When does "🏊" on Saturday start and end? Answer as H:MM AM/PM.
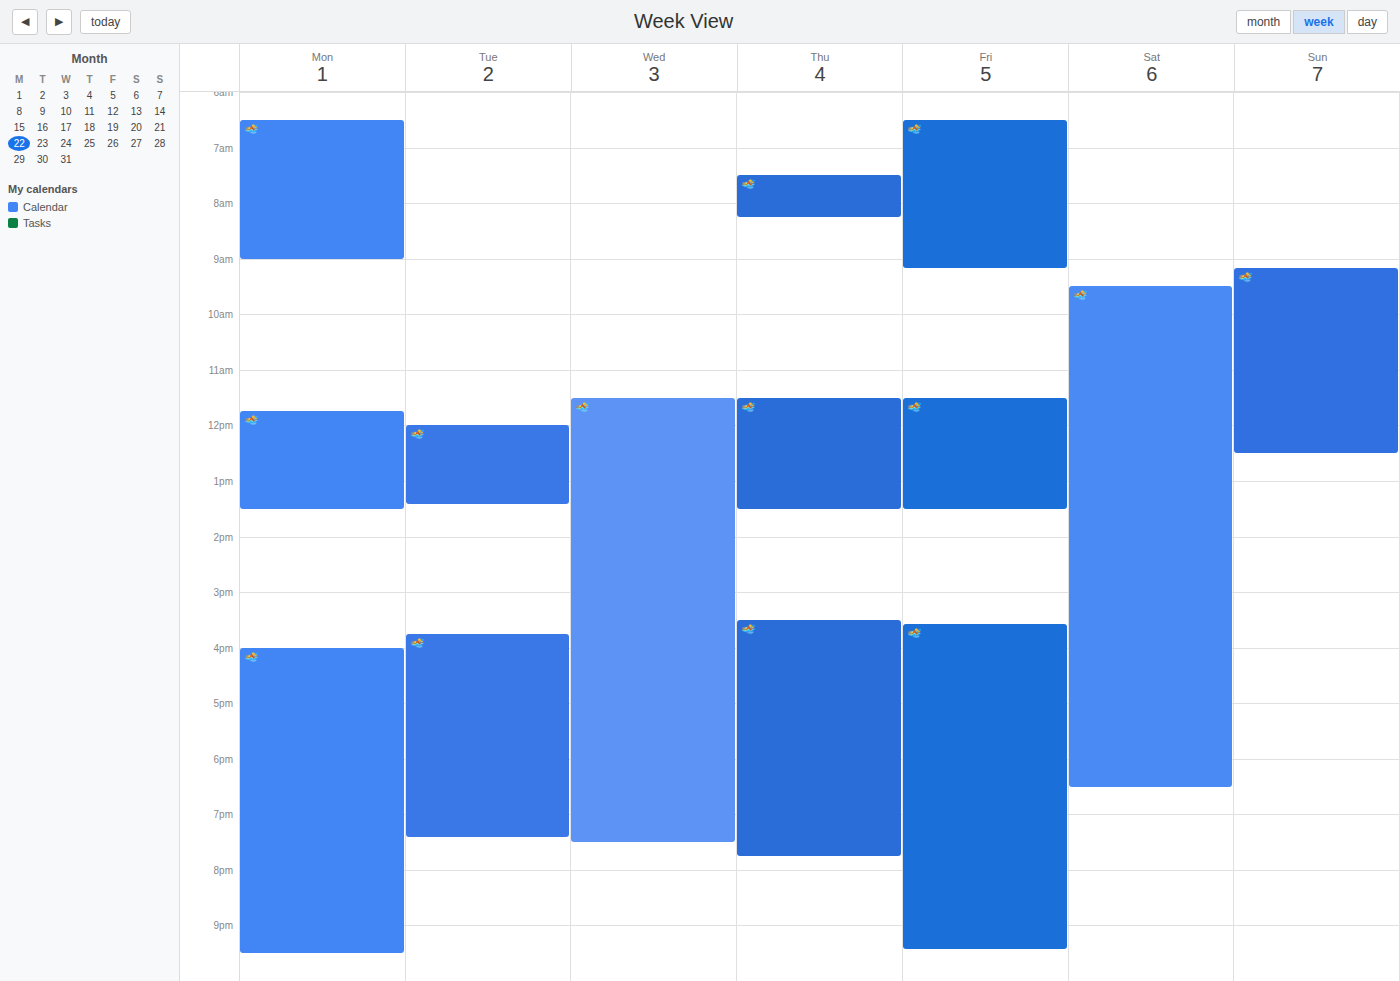
9:30 AM to 6:30 PM